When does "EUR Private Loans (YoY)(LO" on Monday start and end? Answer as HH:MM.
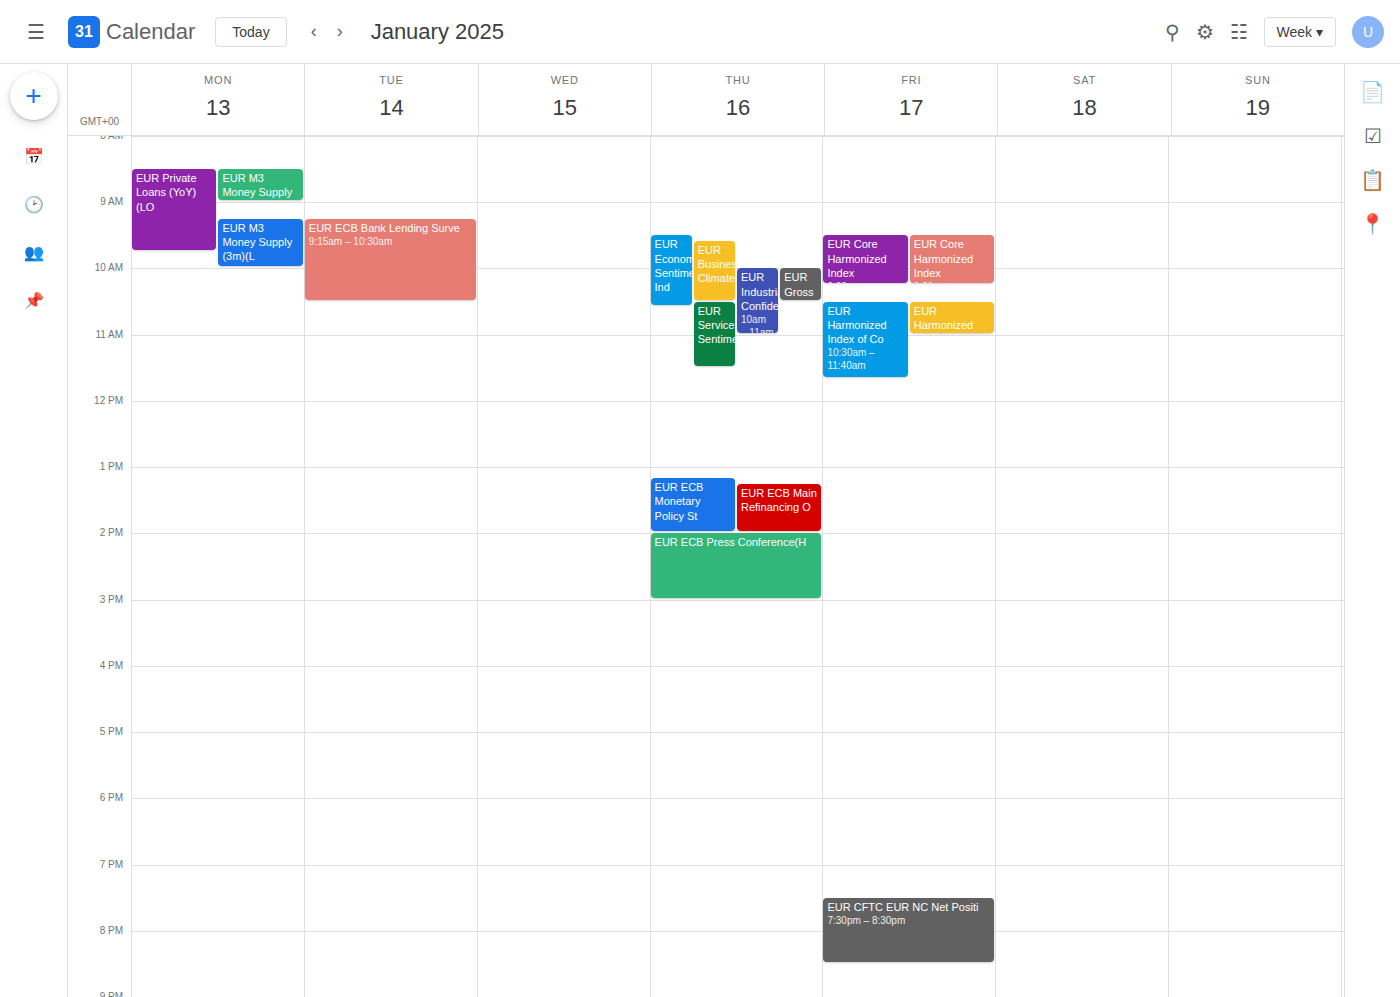
08:30 to 09:45